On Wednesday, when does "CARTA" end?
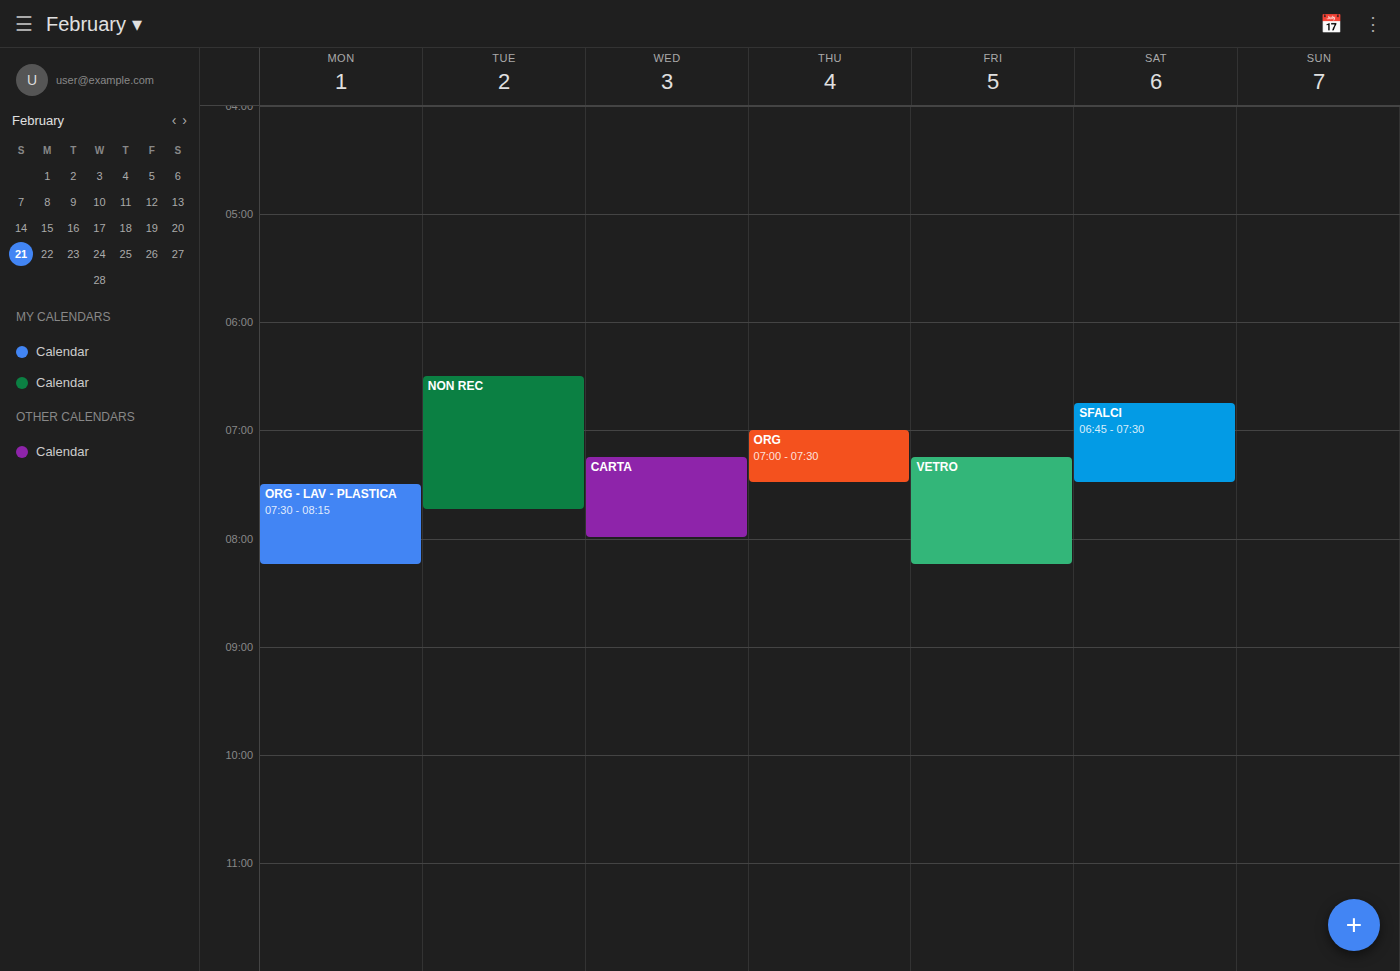
08:00